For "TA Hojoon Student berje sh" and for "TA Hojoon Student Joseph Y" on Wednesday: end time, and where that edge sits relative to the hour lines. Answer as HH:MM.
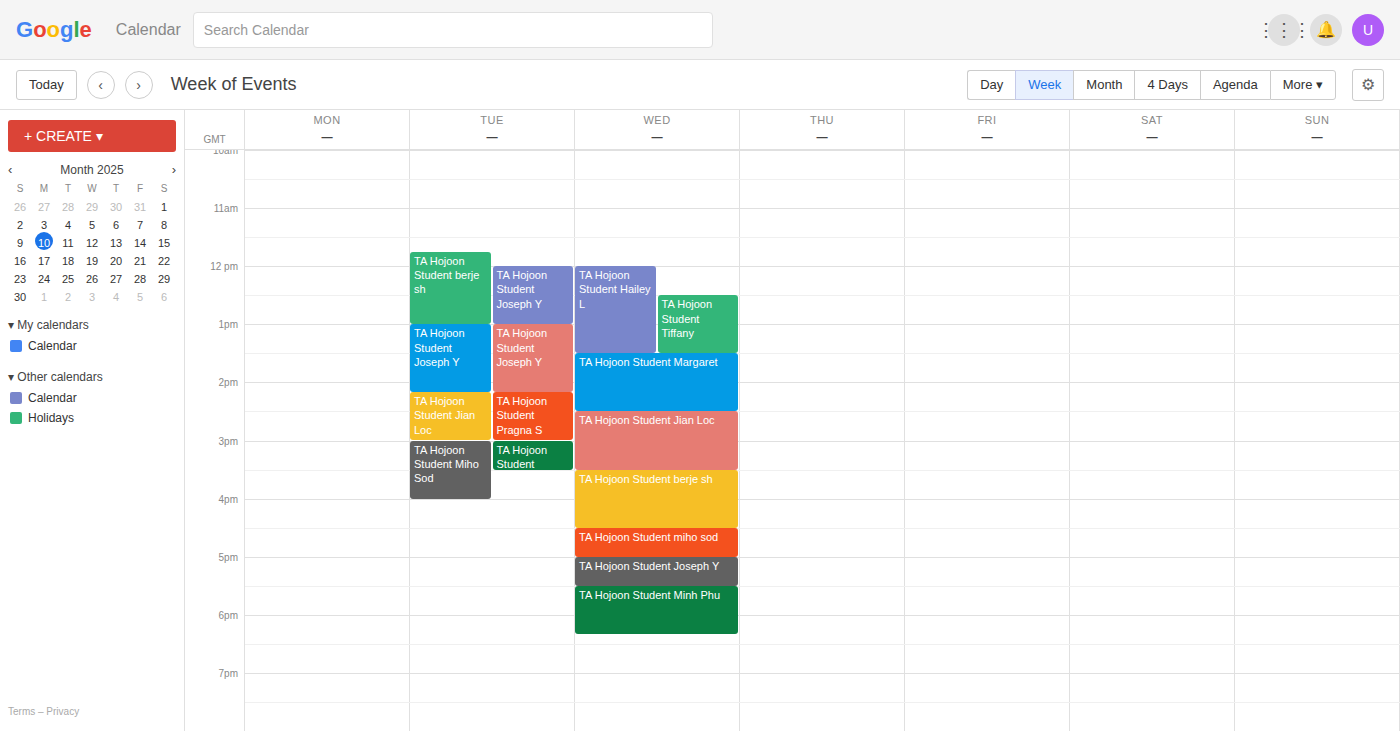
"TA Hojoon Student berje sh": 16:30, halfway between the 16:00 and 17:00 lines. "TA Hojoon Student Joseph Y": 17:30, halfway between the 17:00 and 18:00 lines.